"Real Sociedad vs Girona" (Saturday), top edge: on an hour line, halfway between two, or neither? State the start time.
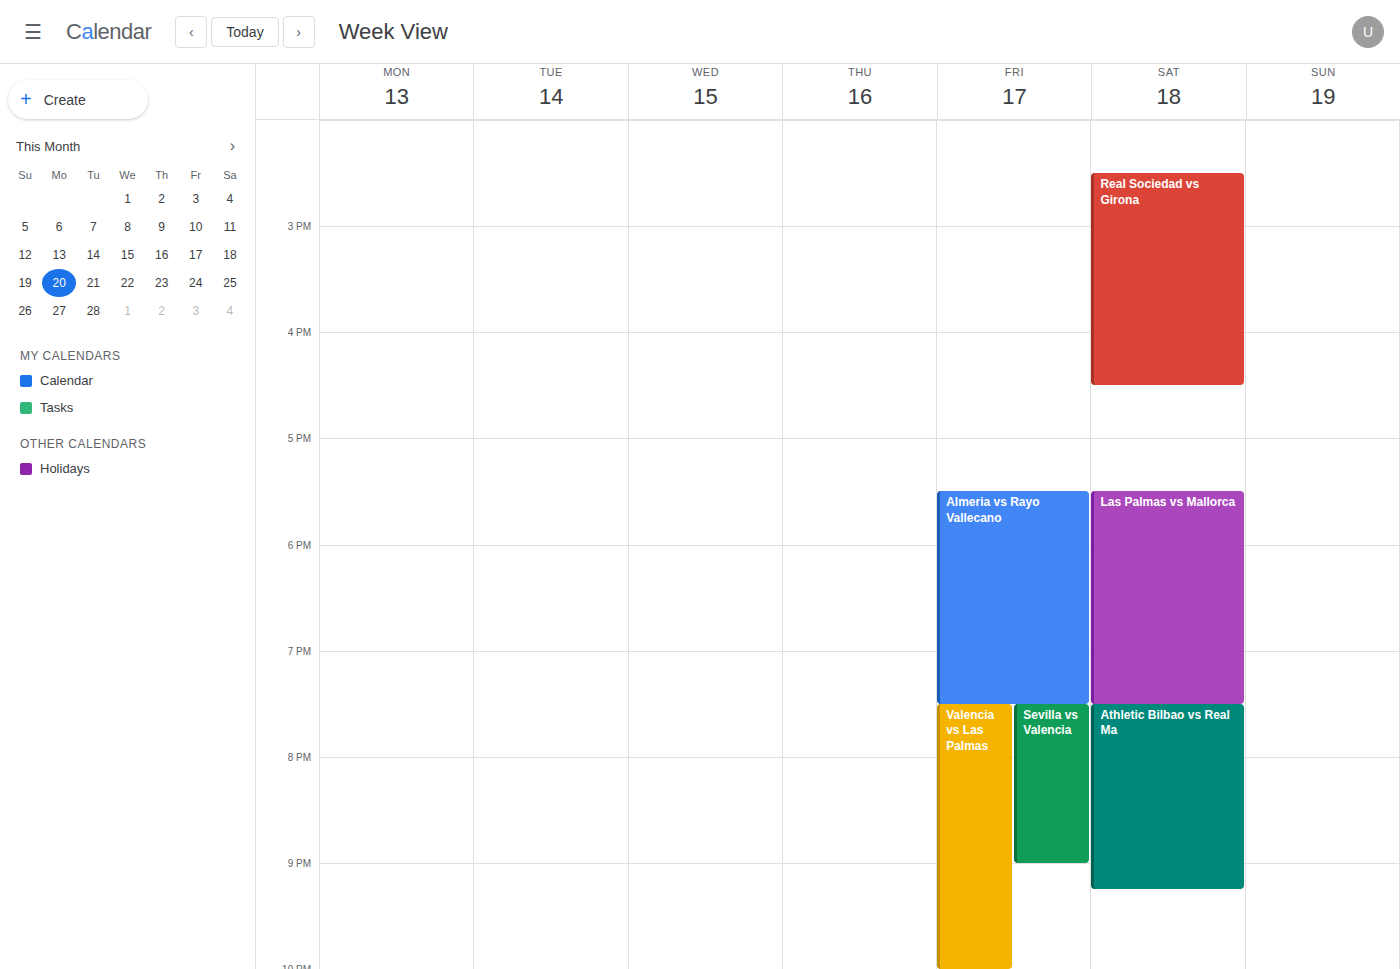
2:30 PM -- halfway between the 2 PM and 3 PM lines.